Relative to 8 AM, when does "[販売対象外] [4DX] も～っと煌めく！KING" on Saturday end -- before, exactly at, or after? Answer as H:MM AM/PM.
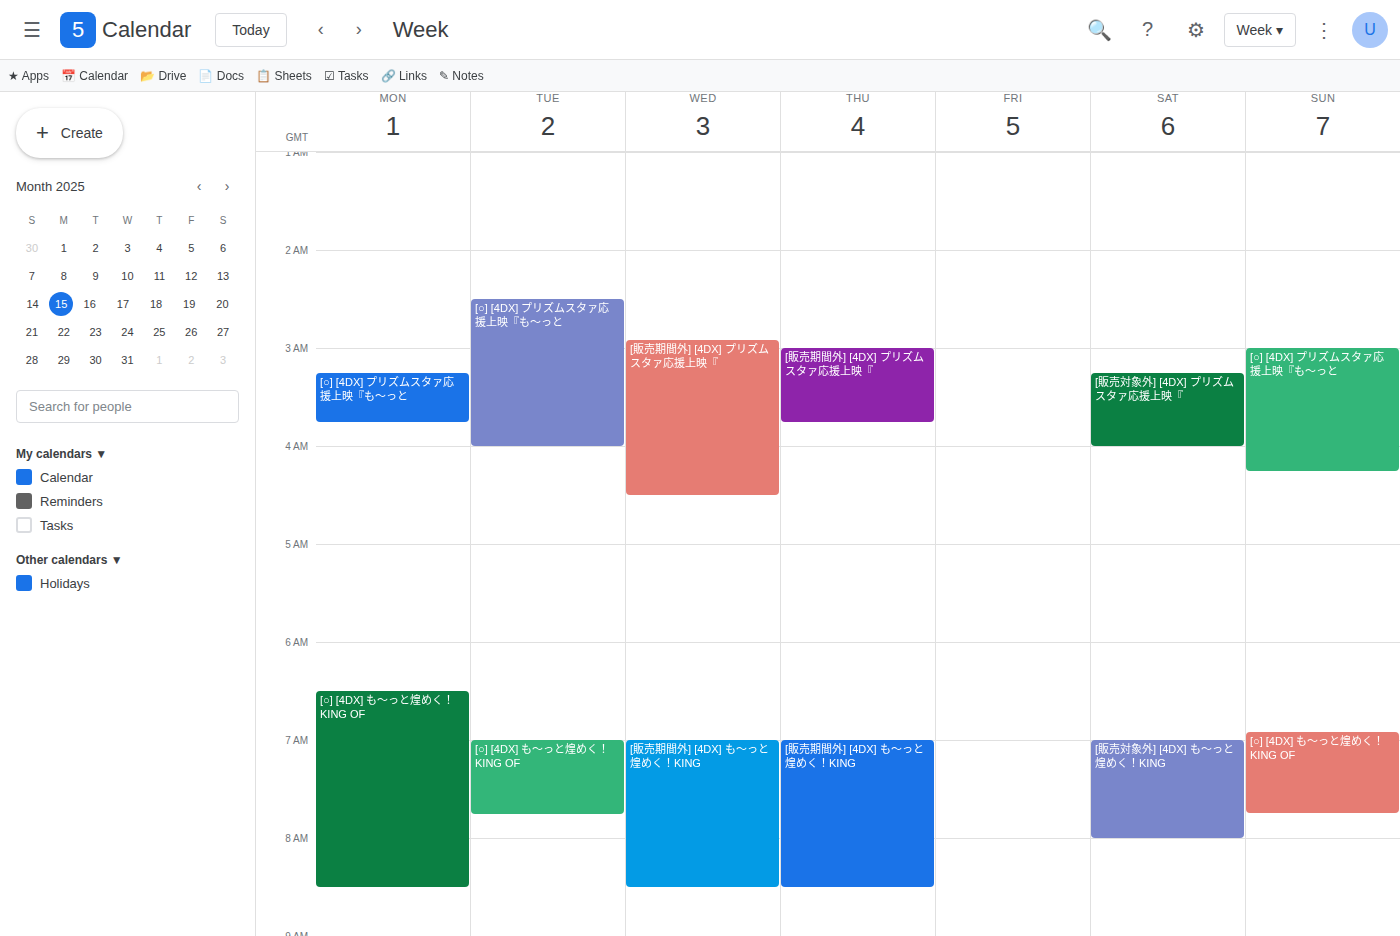
8:00 AM -- exactly at 8 AM, on the 8 AM line.